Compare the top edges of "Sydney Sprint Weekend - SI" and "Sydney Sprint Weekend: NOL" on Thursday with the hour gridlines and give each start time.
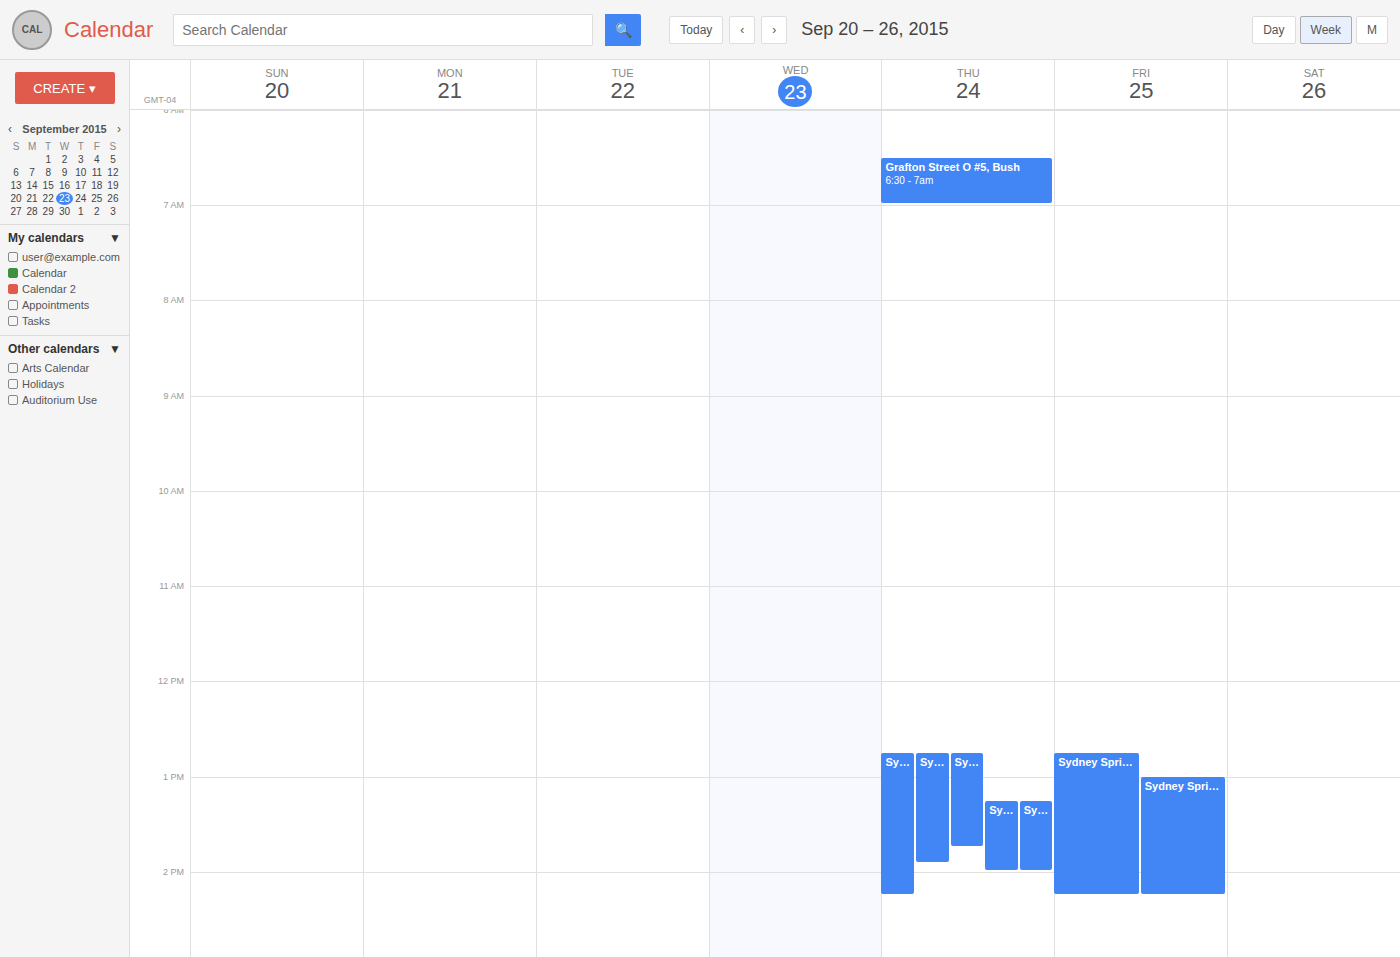
"Sydney Sprint Weekend - SI": 1:15 PM, neither: a quarter of the way from the 1 PM line to the 2 PM line. "Sydney Sprint Weekend: NOL": 12:45 PM, neither: three quarters of the way from the 12 PM line to the 1 PM line.